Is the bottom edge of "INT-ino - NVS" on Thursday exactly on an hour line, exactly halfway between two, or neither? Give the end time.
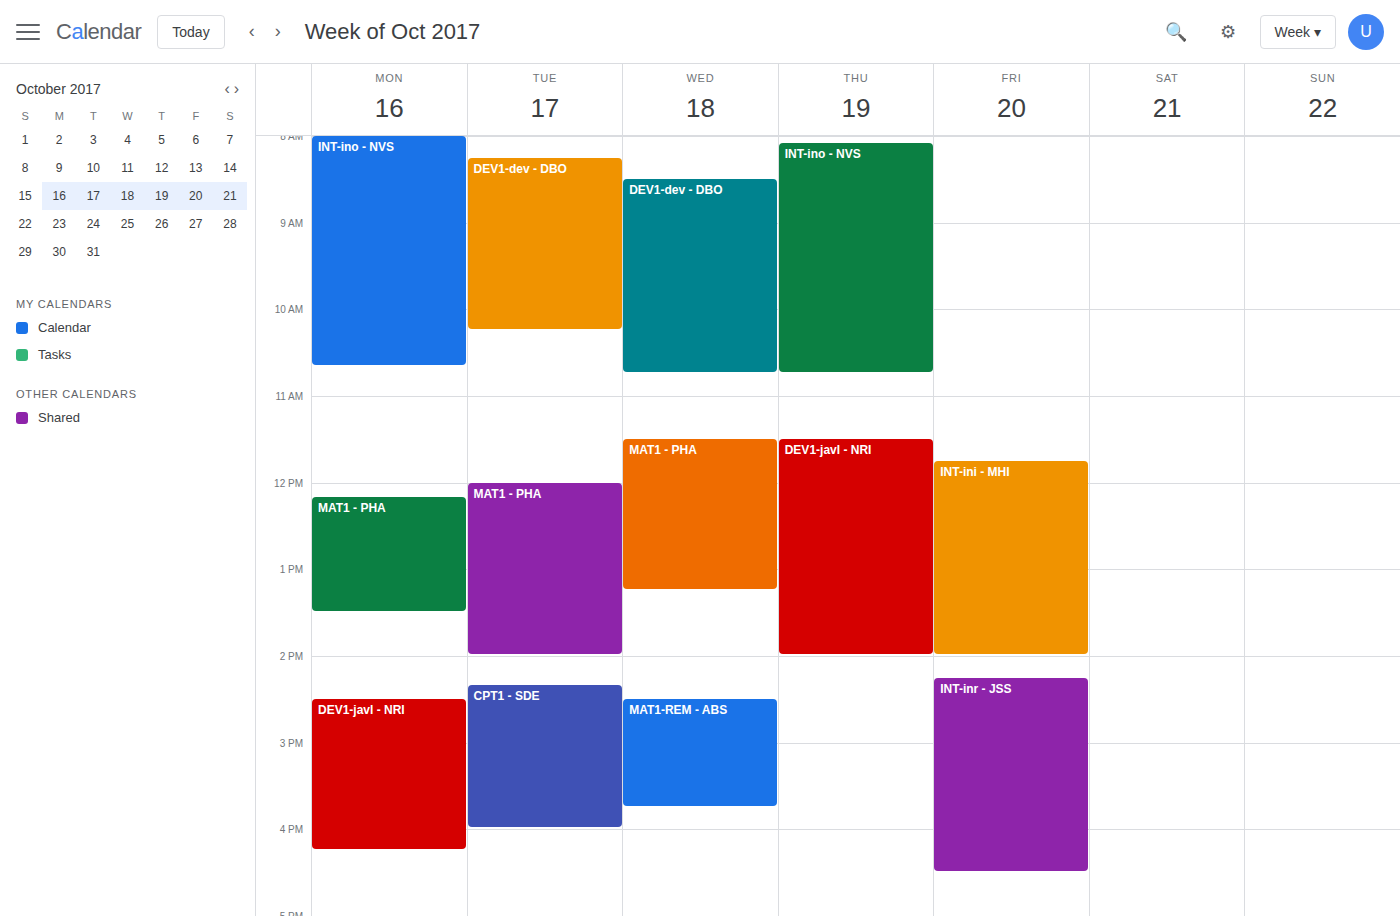
10:45 -- neither: three quarters of the way from the 10:00 line to the 11:00 line.